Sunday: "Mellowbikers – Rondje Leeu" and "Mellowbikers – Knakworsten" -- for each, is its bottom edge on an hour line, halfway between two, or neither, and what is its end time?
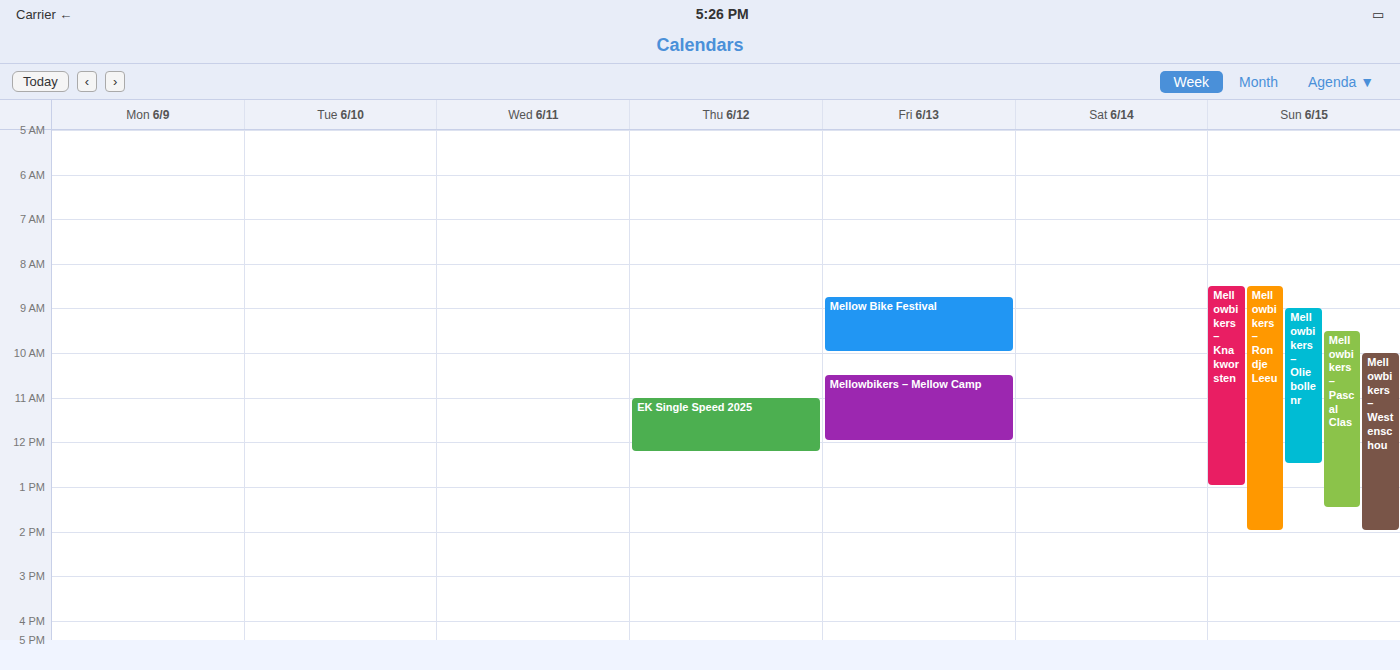
"Mellowbikers – Rondje Leeu": 2:00 PM, exactly on the 2 PM line. "Mellowbikers – Knakworsten": 1:00 PM, exactly on the 1 PM line.